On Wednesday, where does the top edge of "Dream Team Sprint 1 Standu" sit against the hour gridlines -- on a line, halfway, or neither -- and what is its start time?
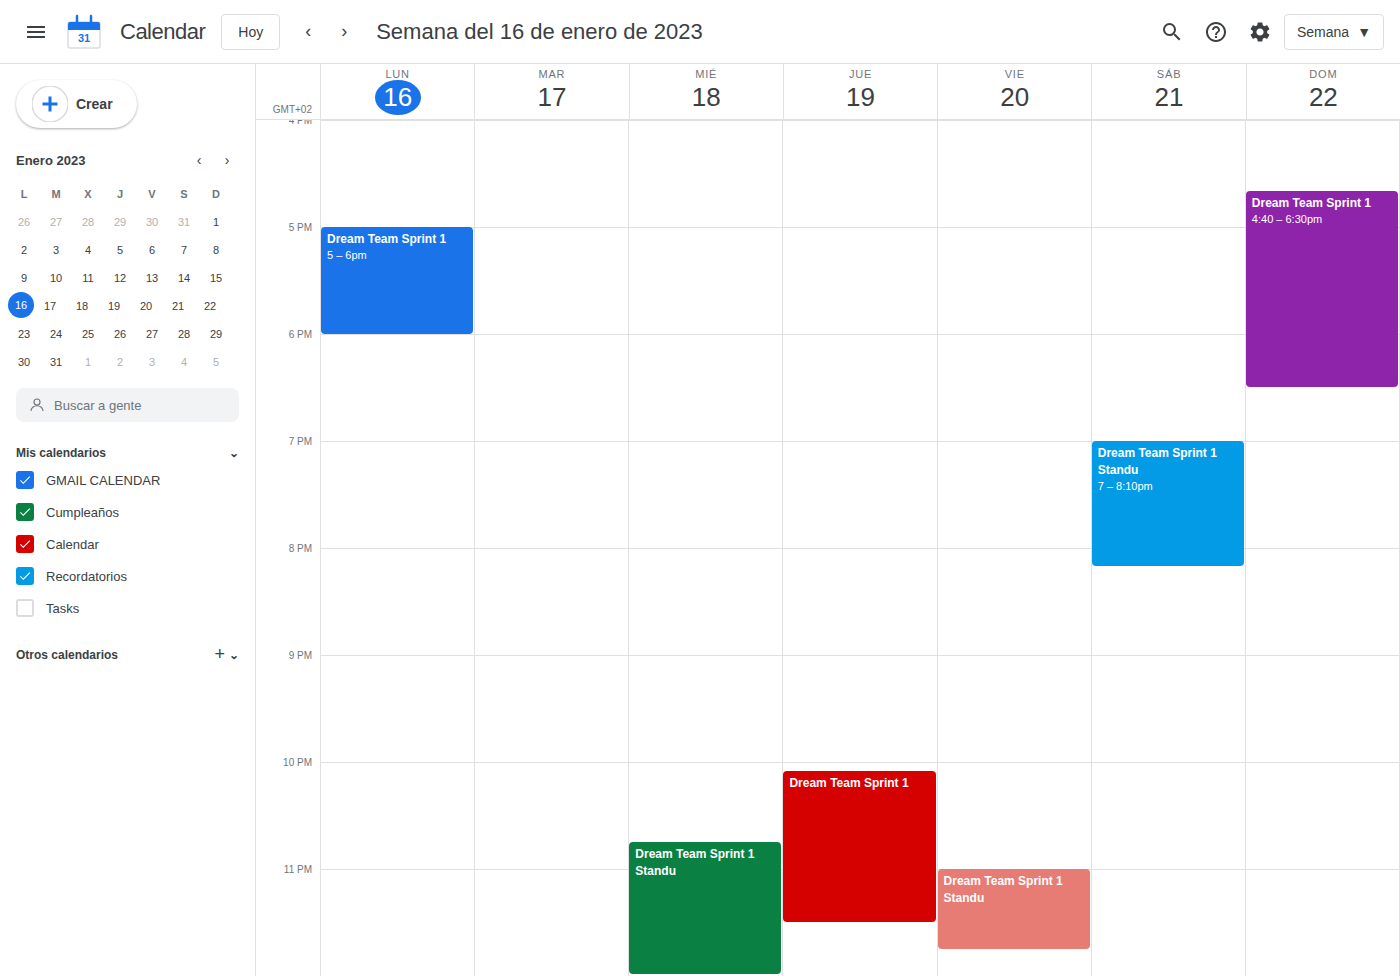
22:45 -- neither: three quarters of the way from the 22:00 line to the 23:00 line.